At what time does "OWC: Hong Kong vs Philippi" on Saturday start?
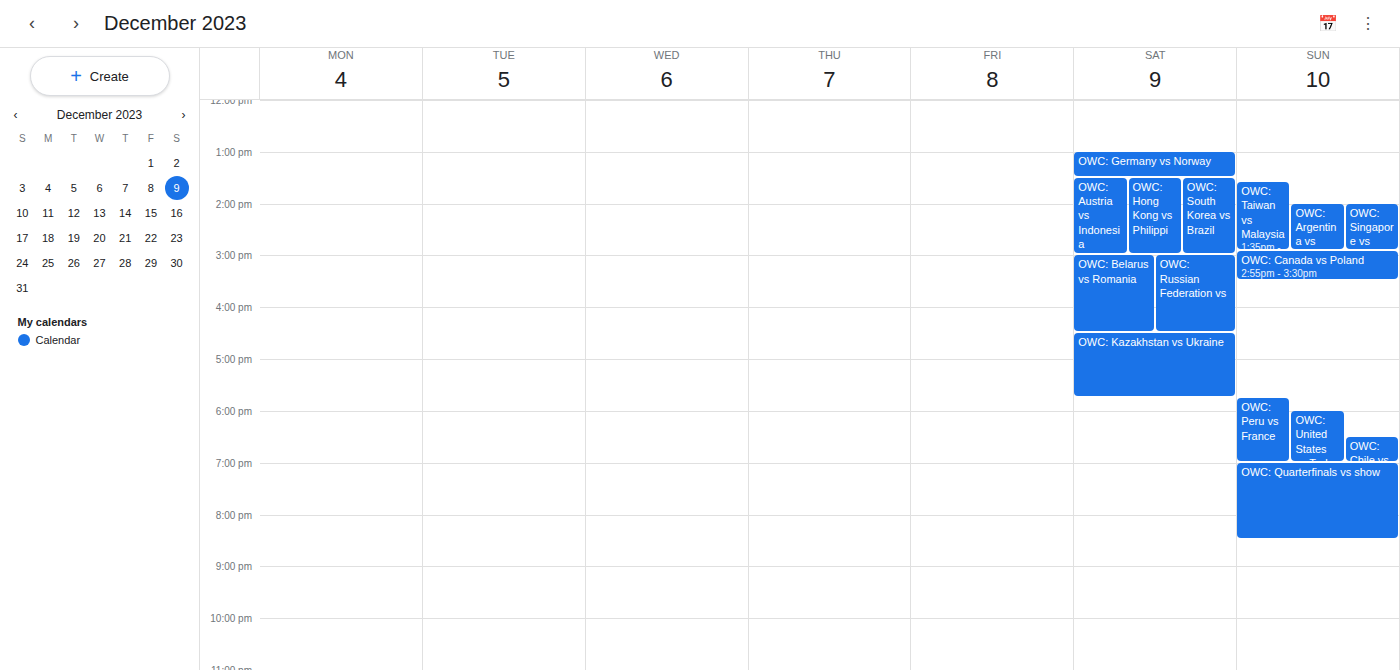
1:30 PM